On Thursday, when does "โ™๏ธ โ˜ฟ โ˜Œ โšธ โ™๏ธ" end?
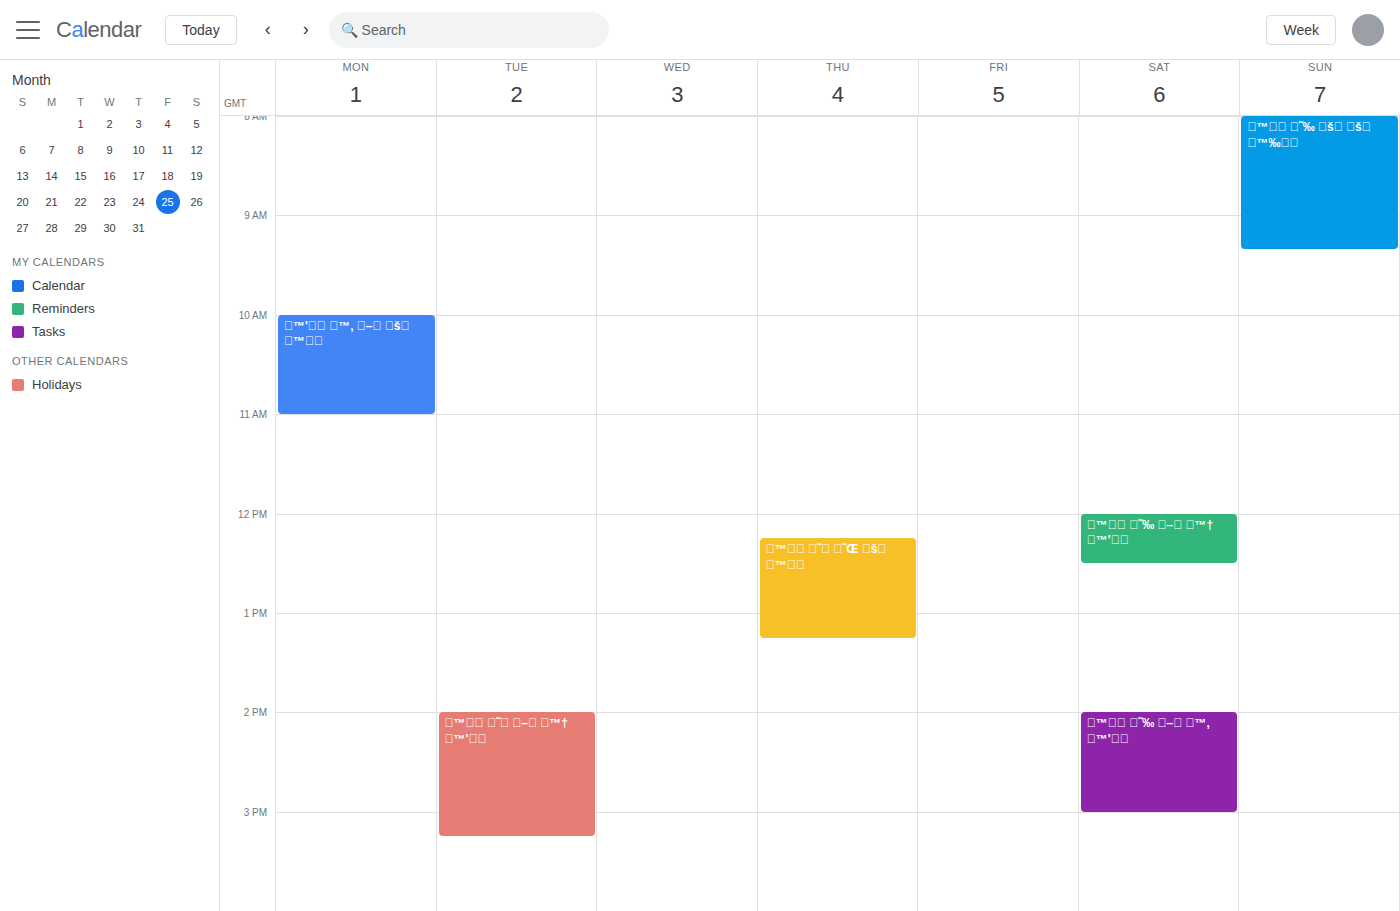
1:15 PM